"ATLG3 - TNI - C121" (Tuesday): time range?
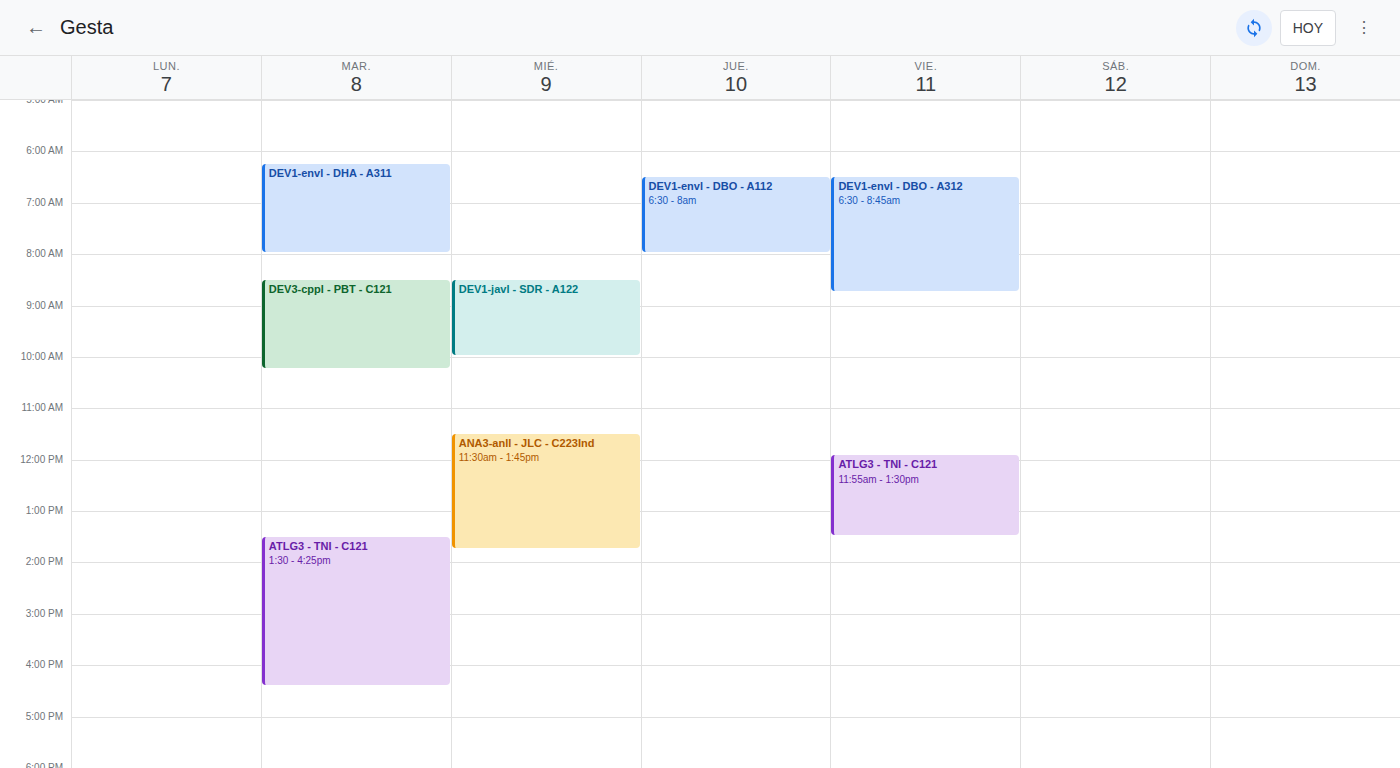
1:30 PM to 4:25 PM